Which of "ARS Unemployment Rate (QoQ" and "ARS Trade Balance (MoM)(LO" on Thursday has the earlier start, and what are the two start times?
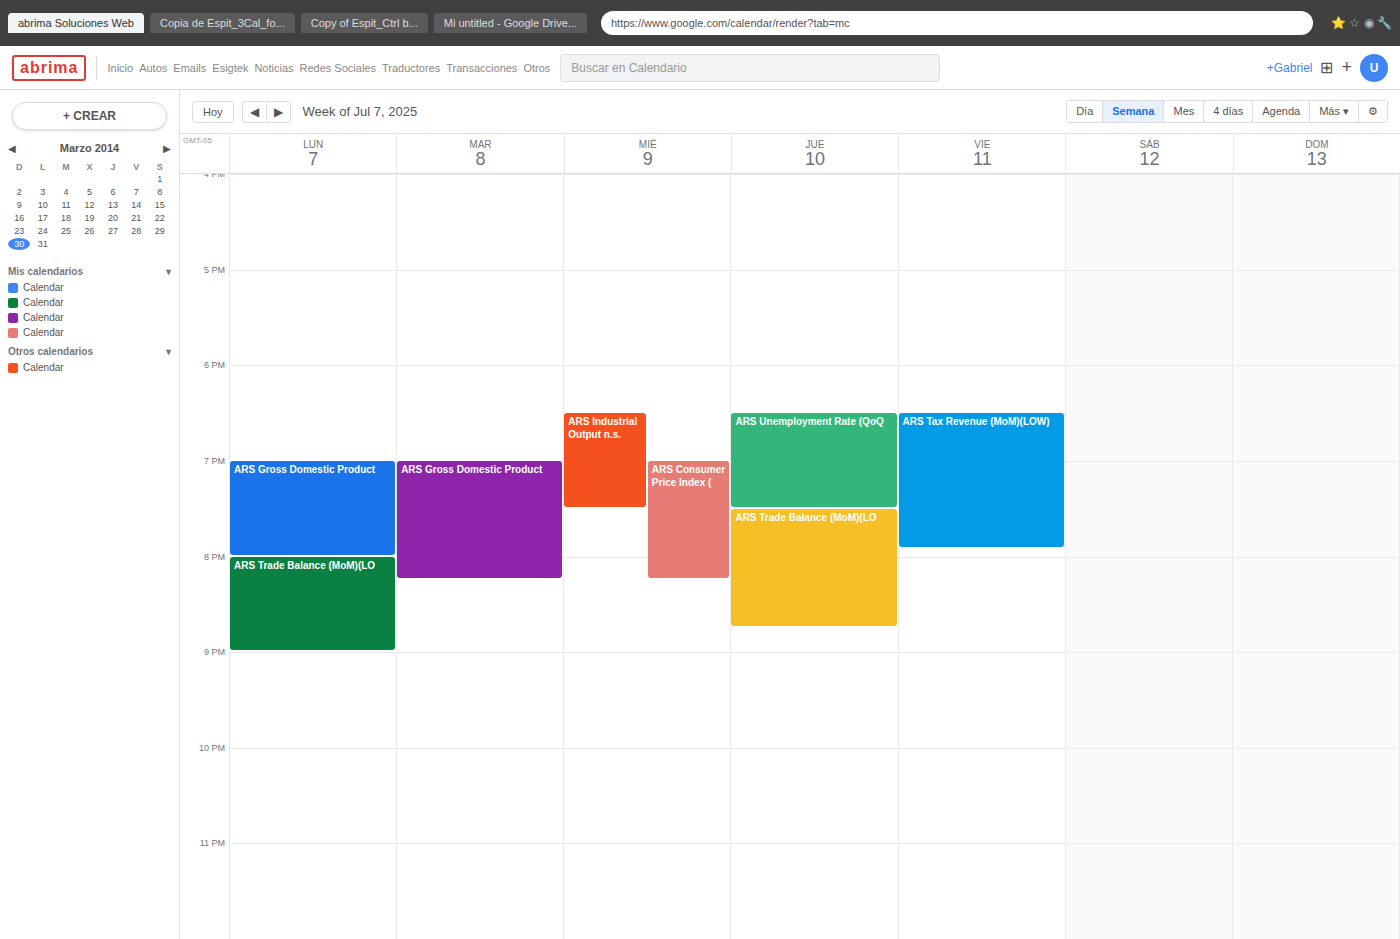
"ARS Unemployment Rate (QoQ" 6:30 PM; "ARS Trade Balance (MoM)(LO" 7:30 PM.